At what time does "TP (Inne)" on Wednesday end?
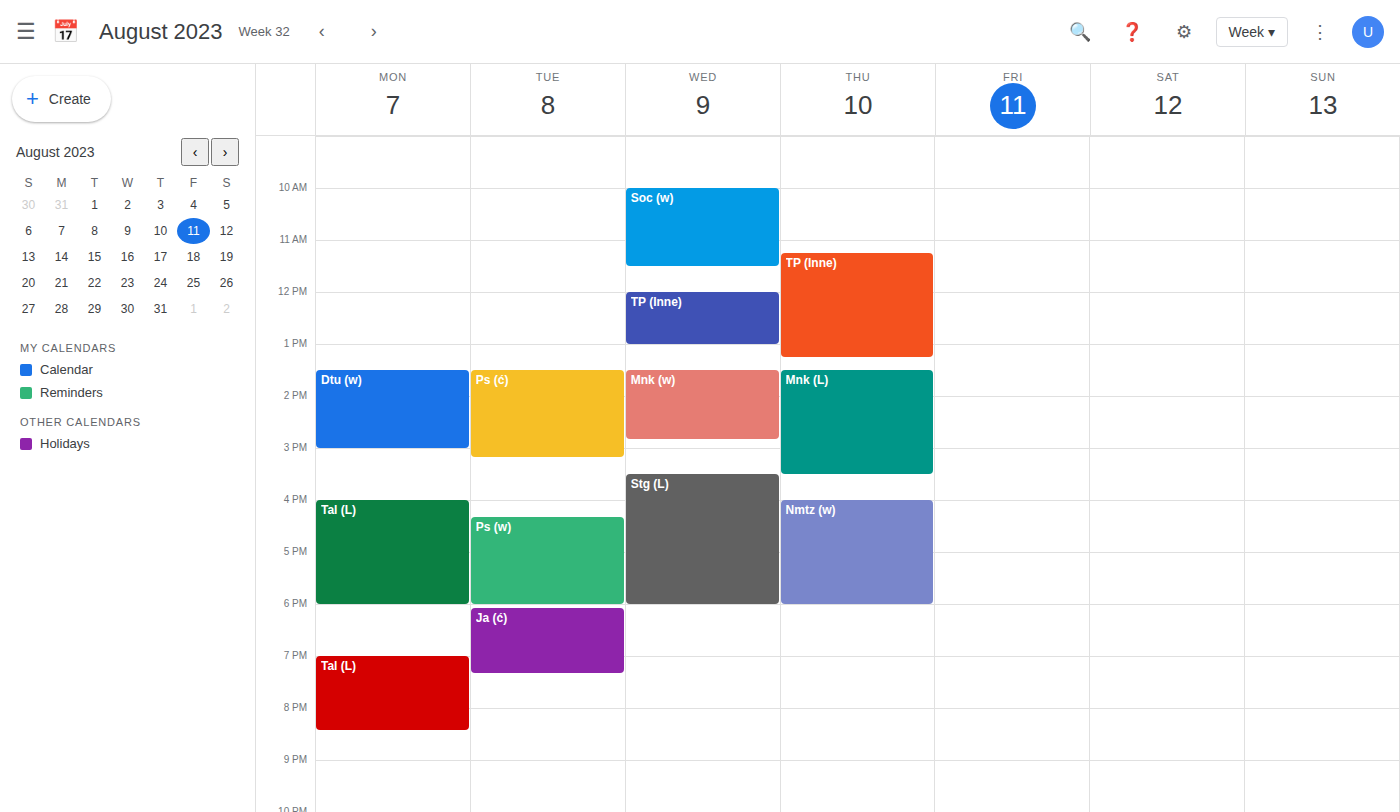
1:00 PM